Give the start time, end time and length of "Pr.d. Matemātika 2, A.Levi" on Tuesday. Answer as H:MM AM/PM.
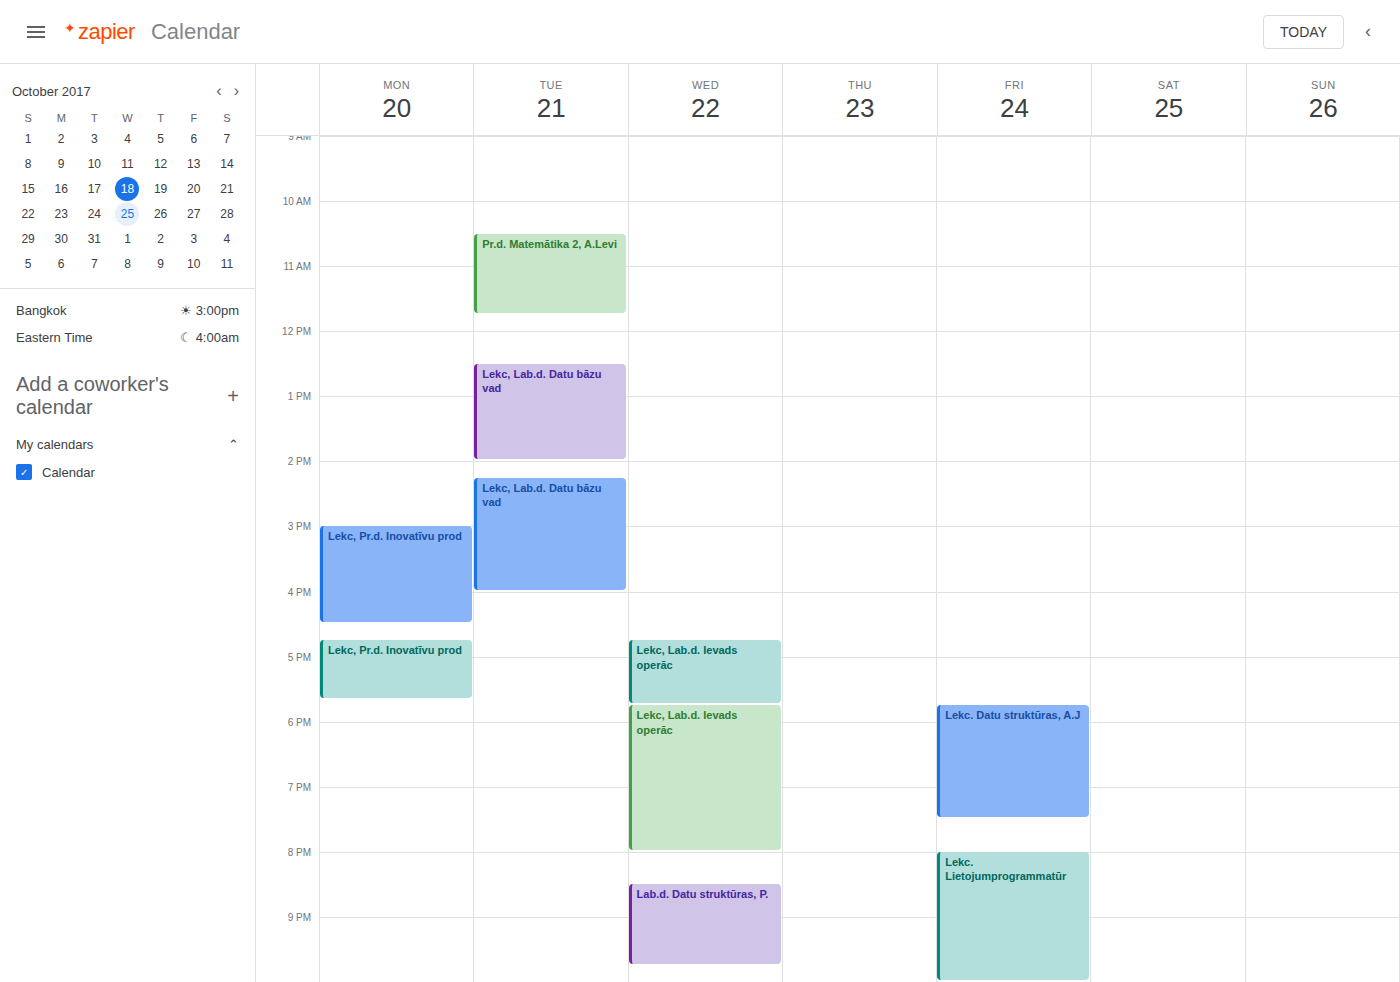
10:30 AM to 11:45 AM, 1 hour 15 minutes